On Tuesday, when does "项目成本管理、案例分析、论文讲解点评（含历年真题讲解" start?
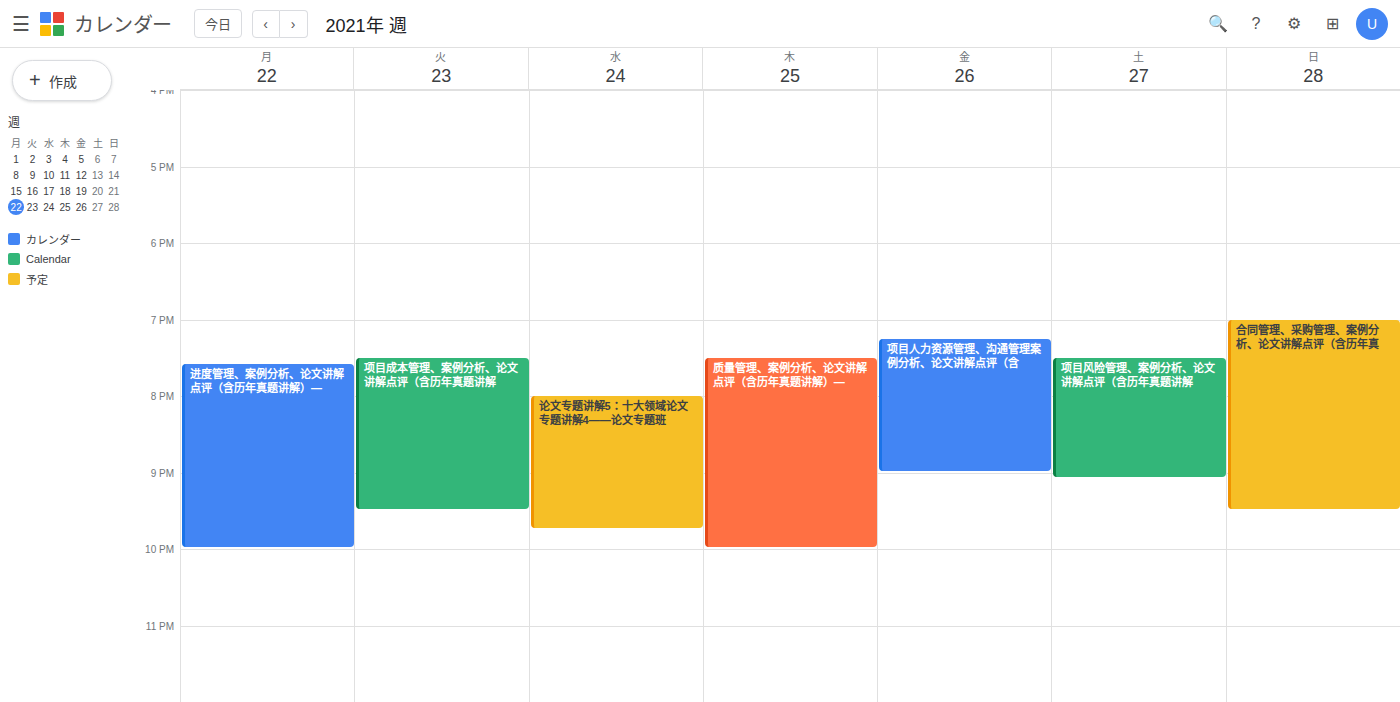
7:30 PM